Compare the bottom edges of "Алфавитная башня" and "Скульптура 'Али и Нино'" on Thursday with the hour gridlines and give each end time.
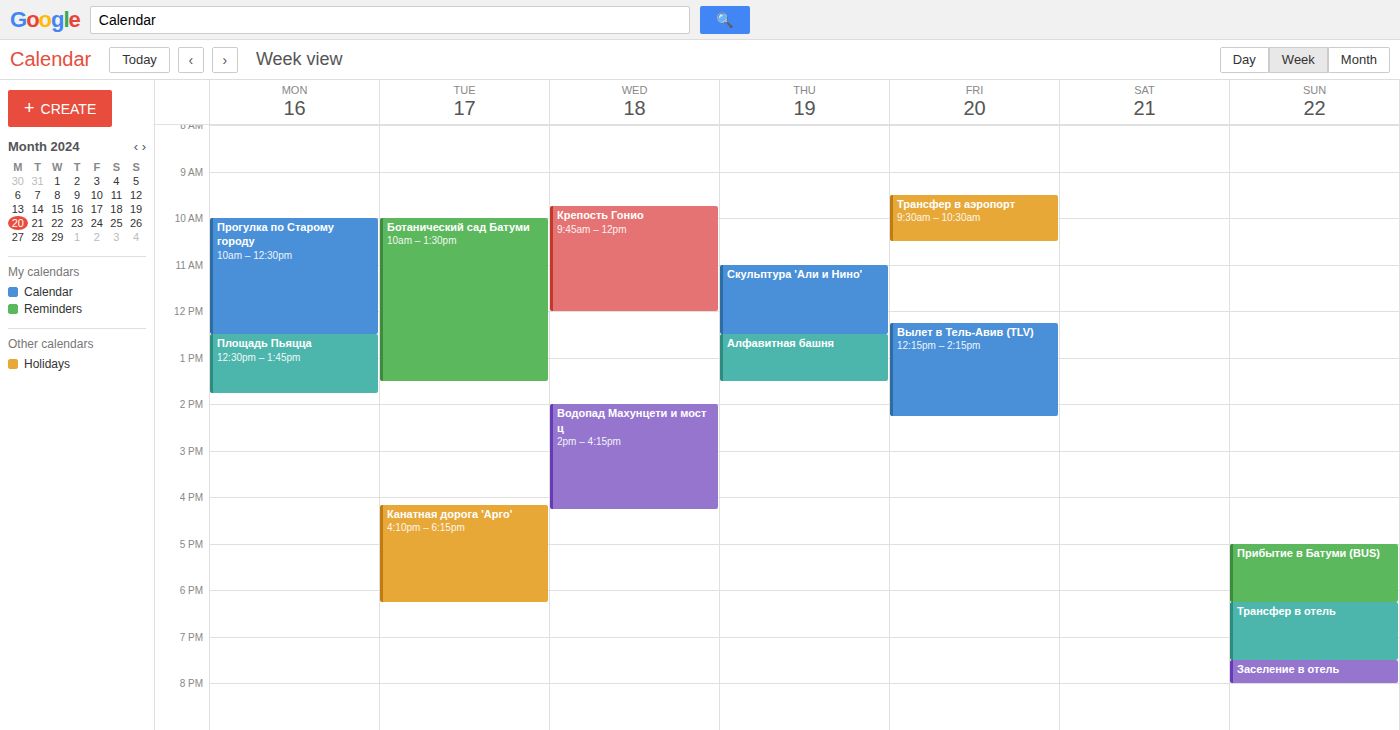
"Алфавитная башня": 1:30 PM, halfway between the 1 PM and 2 PM lines. "Скульптура 'Али и Нино'": 12:30 PM, halfway between the 12 PM and 1 PM lines.